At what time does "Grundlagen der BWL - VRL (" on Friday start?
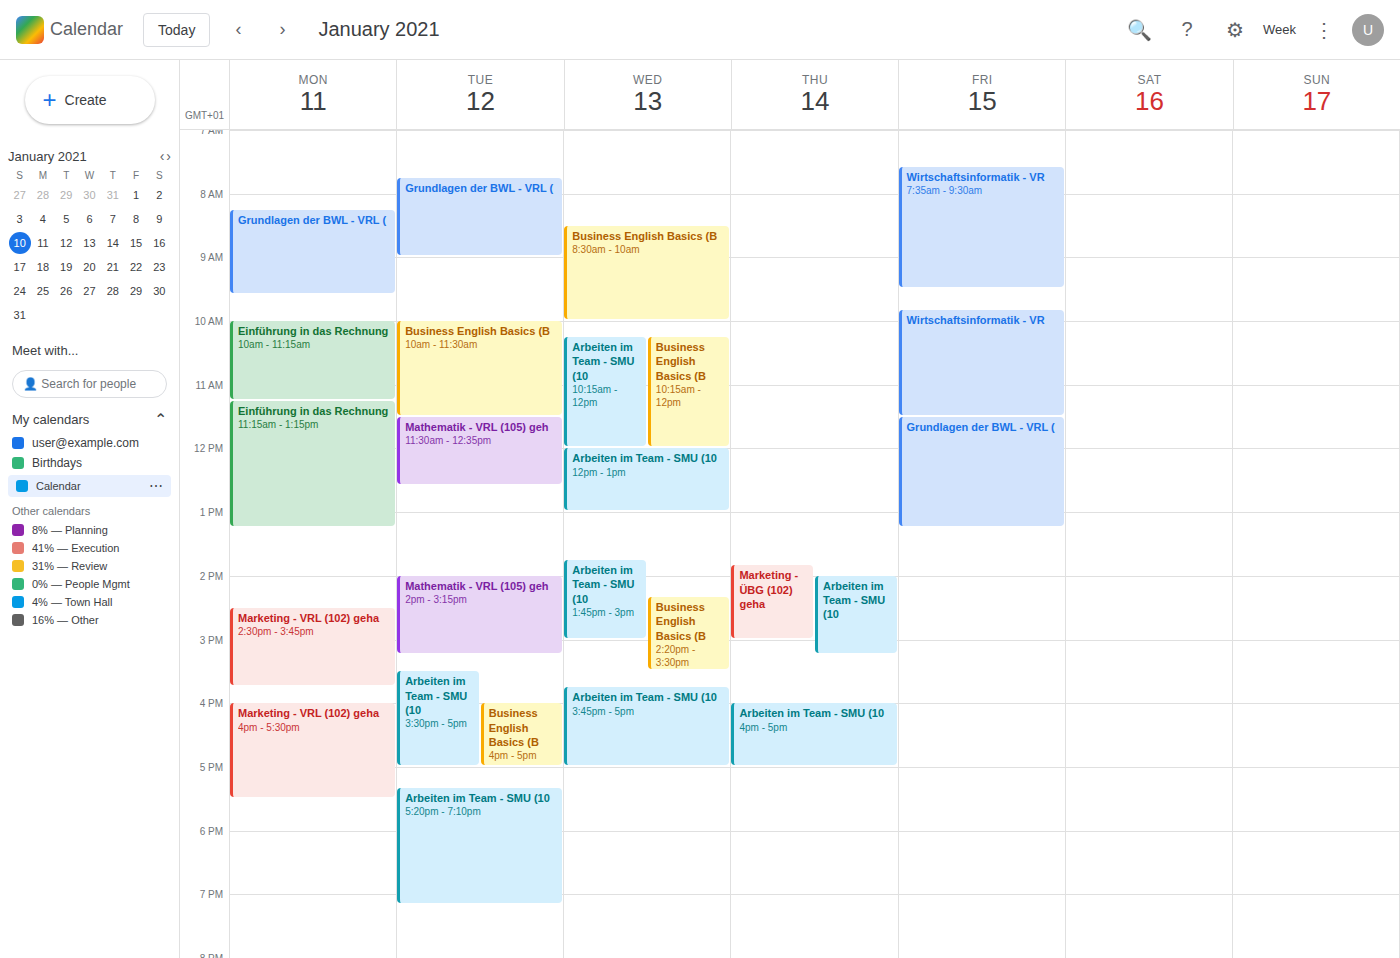
11:30